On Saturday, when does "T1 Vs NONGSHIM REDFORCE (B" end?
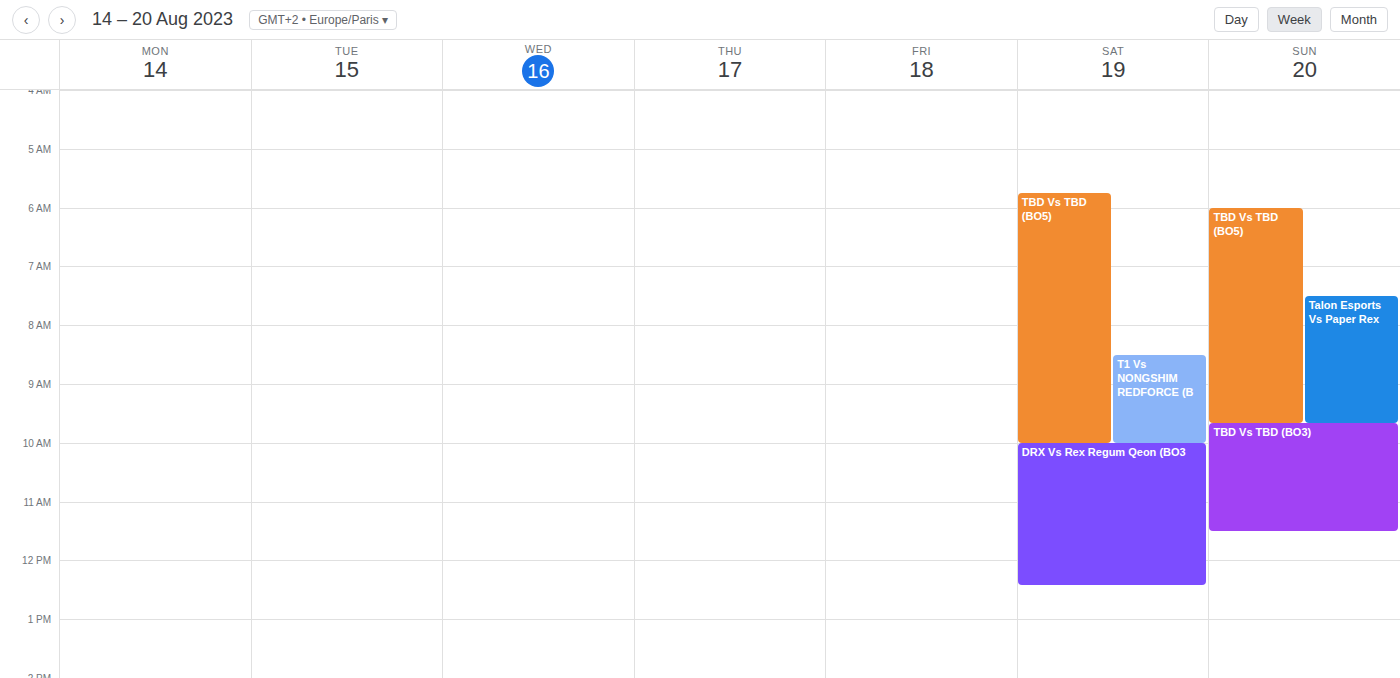
10:00 AM